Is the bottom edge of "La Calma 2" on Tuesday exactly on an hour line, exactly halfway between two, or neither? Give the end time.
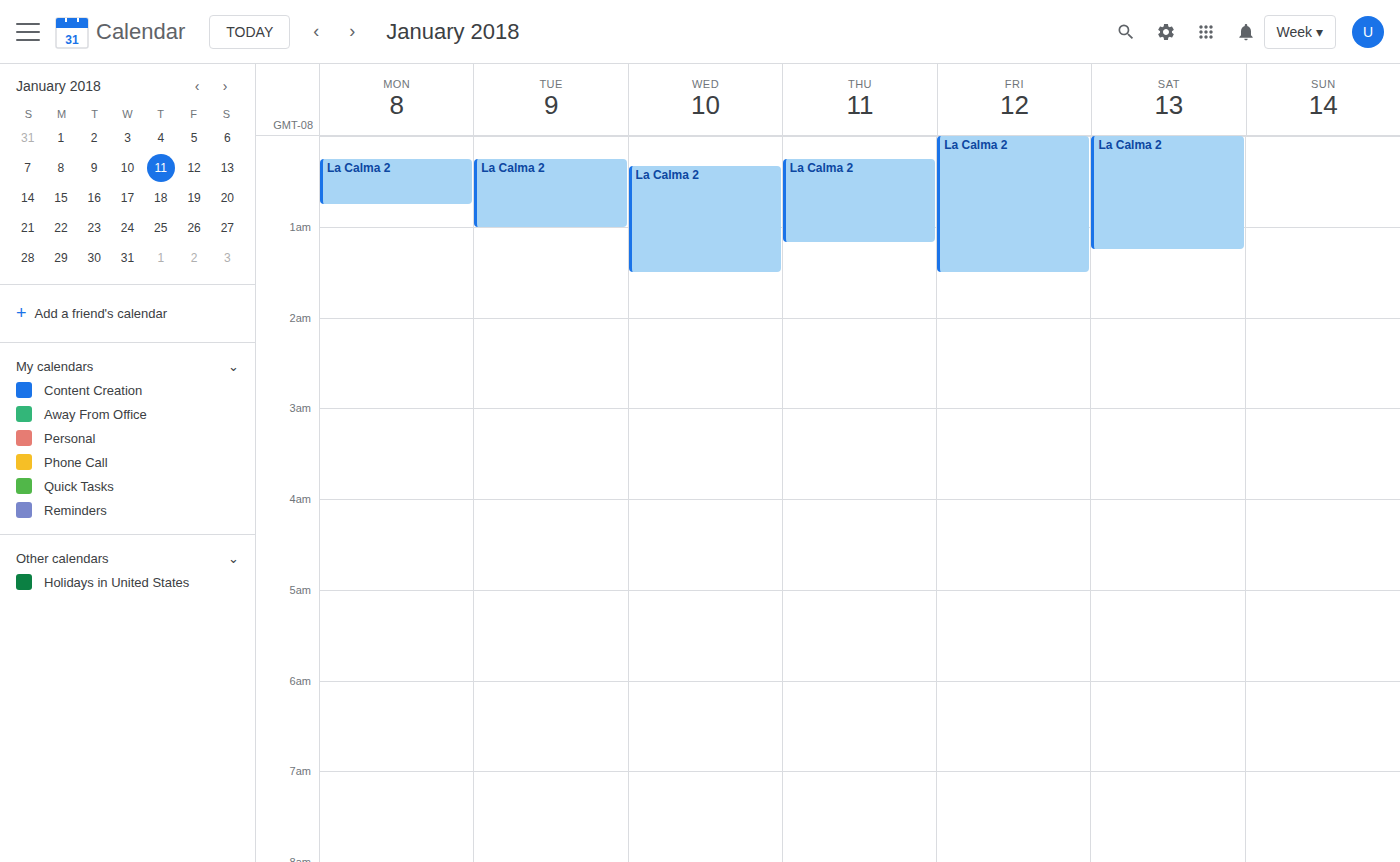
1:00 AM -- exactly on the 1 AM line.